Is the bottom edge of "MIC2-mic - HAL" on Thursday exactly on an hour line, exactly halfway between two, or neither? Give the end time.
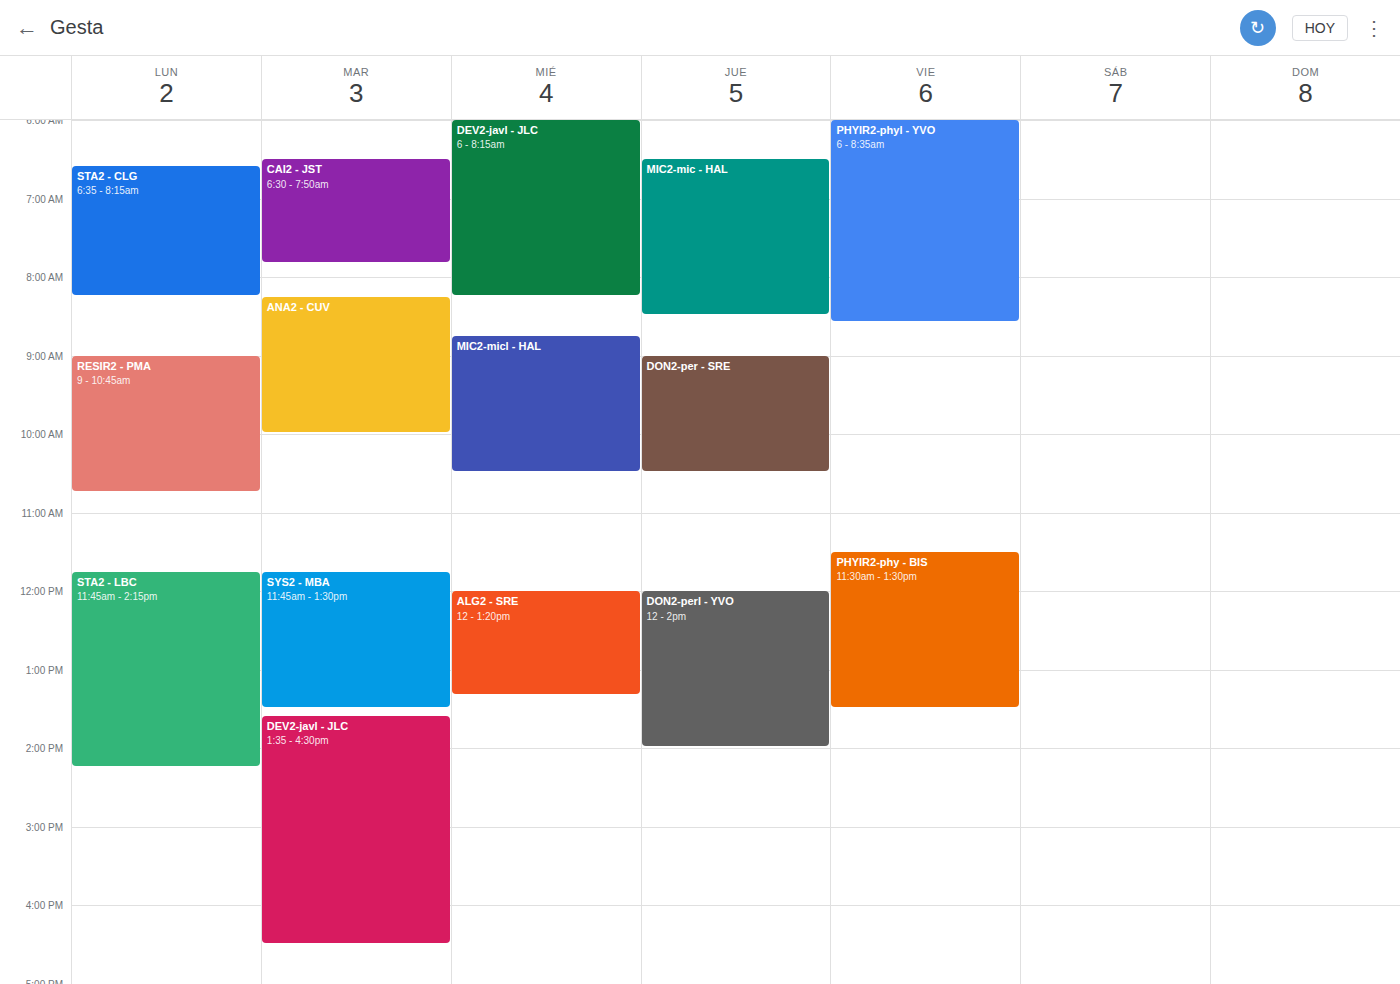
08:30 -- halfway between the 08:00 and 09:00 lines.